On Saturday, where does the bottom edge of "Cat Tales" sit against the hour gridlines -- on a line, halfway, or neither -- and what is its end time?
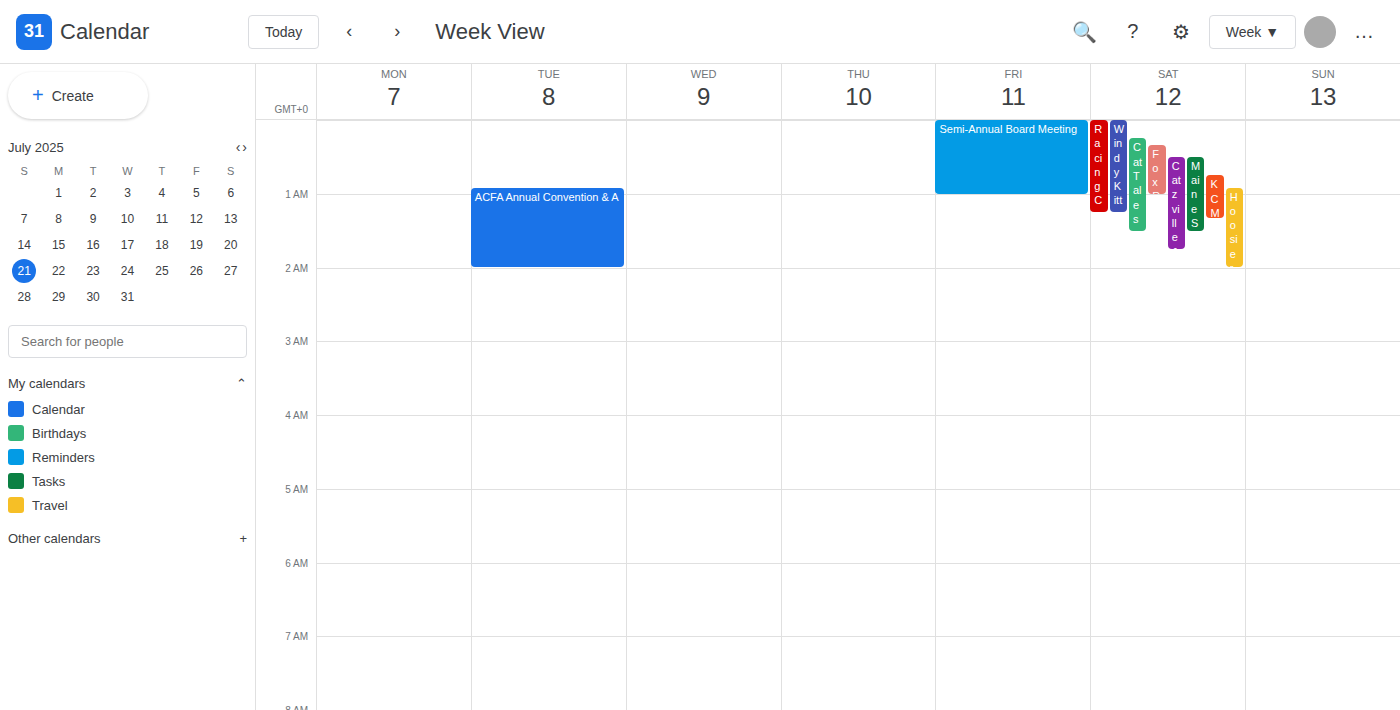
01:30 -- halfway between the 01:00 and 02:00 lines.